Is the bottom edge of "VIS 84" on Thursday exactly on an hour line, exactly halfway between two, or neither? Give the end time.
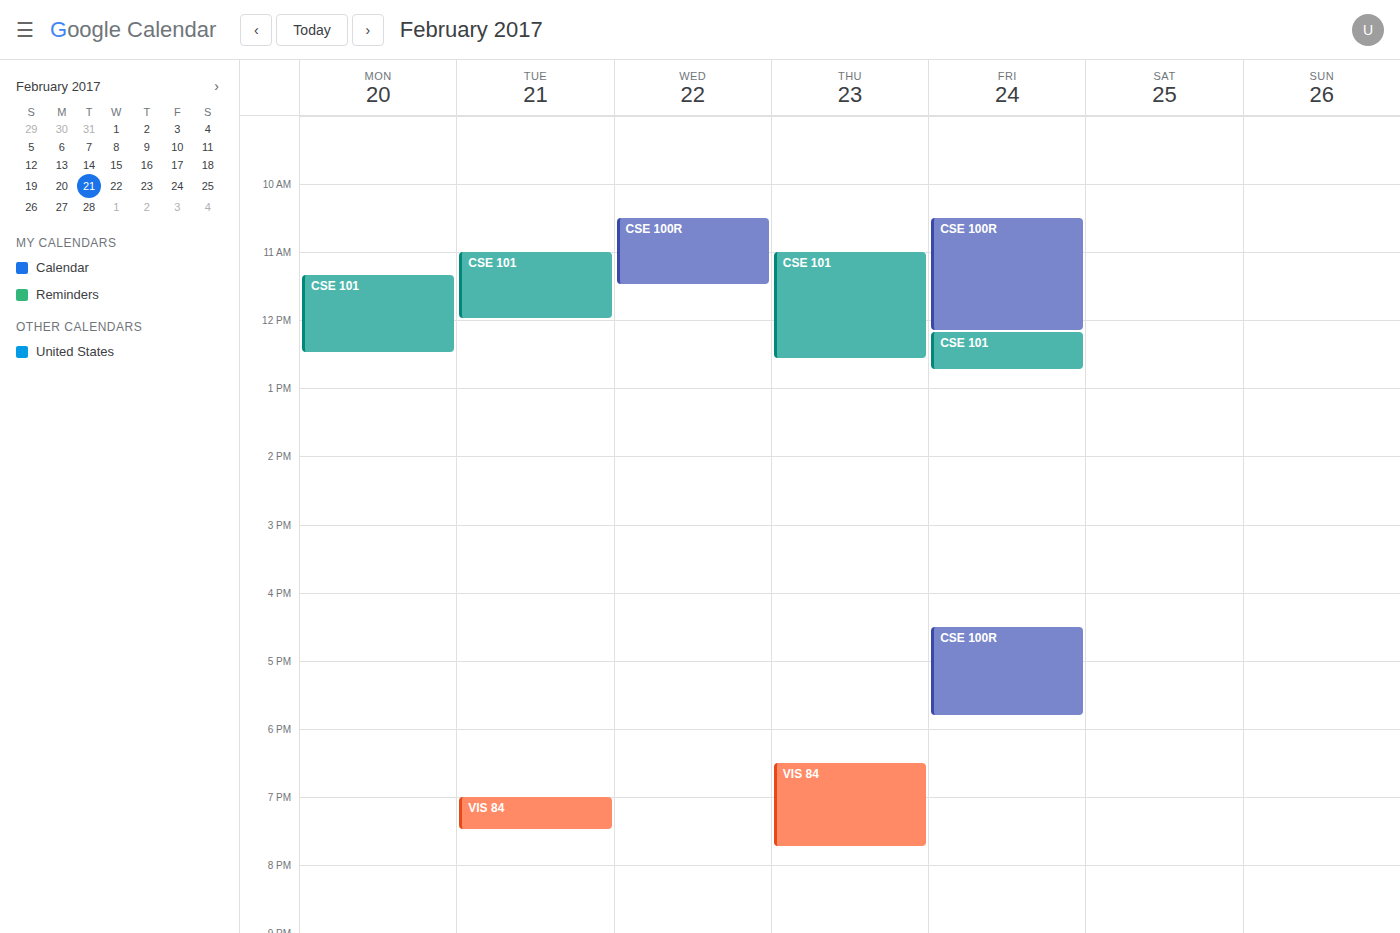
7:45 PM -- neither: three quarters of the way from the 7 PM line to the 8 PM line.